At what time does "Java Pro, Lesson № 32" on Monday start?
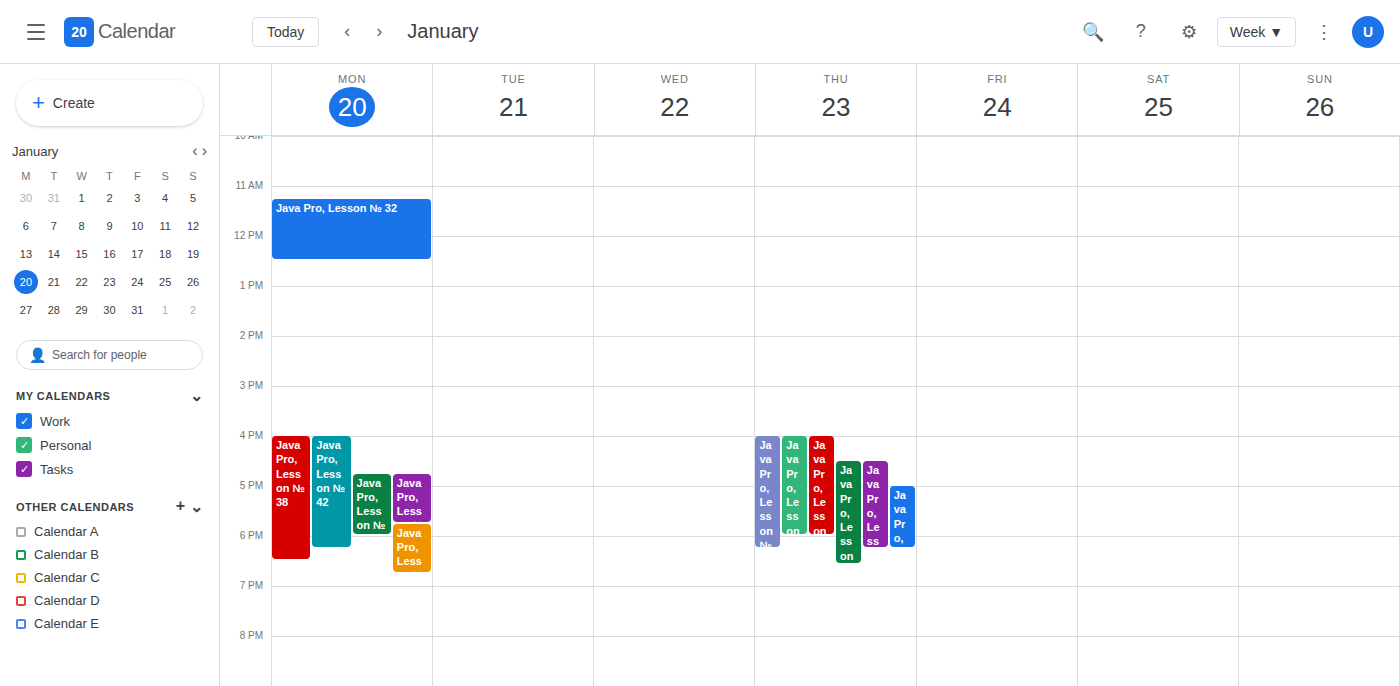
11:15